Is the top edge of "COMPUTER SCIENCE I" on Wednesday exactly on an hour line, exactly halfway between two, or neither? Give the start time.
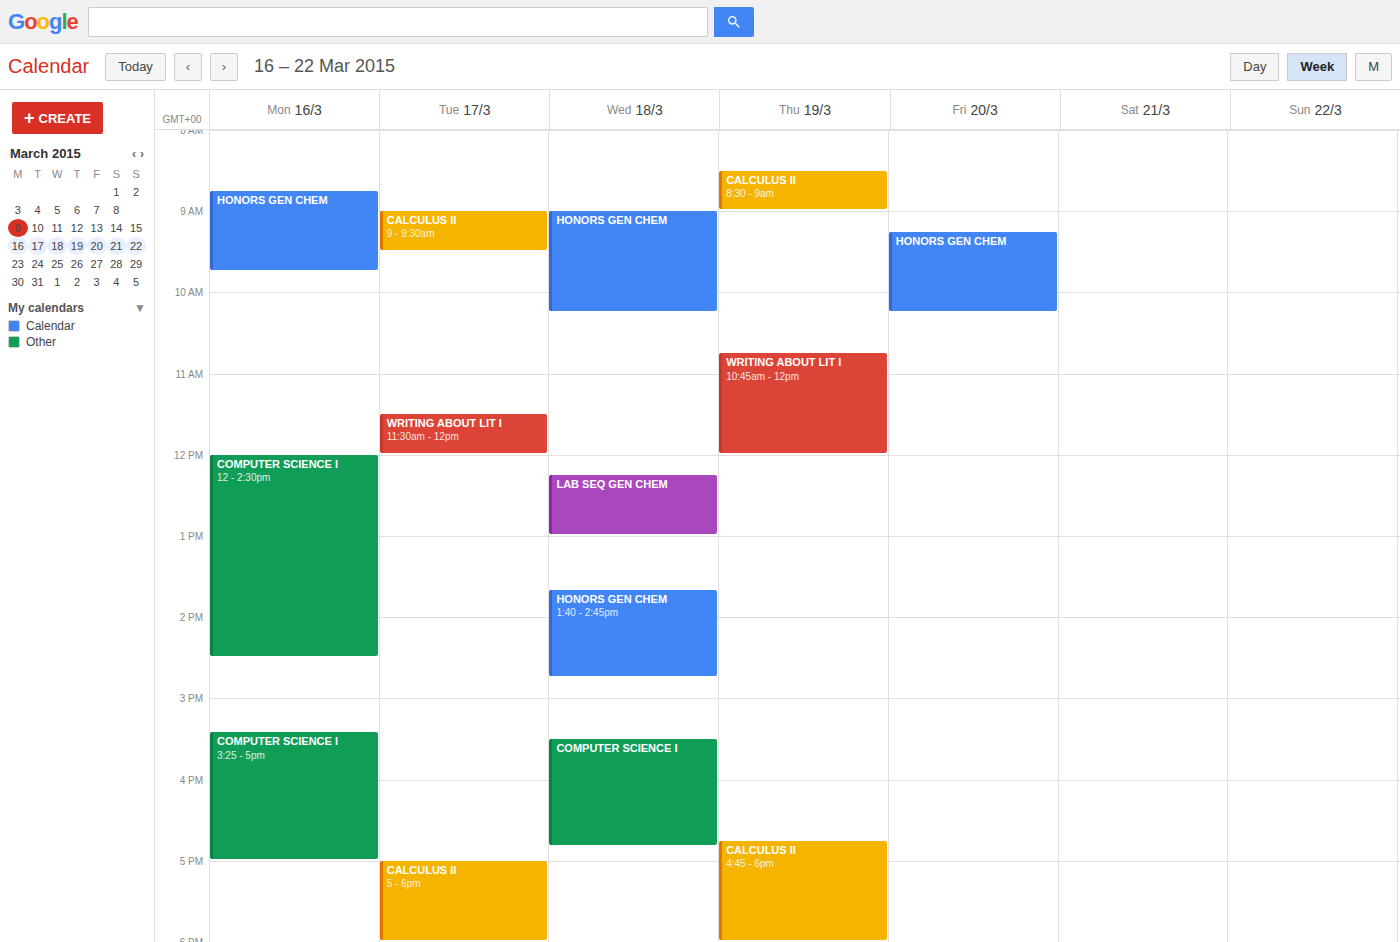
3:30 PM -- halfway between the 3 PM and 4 PM lines.